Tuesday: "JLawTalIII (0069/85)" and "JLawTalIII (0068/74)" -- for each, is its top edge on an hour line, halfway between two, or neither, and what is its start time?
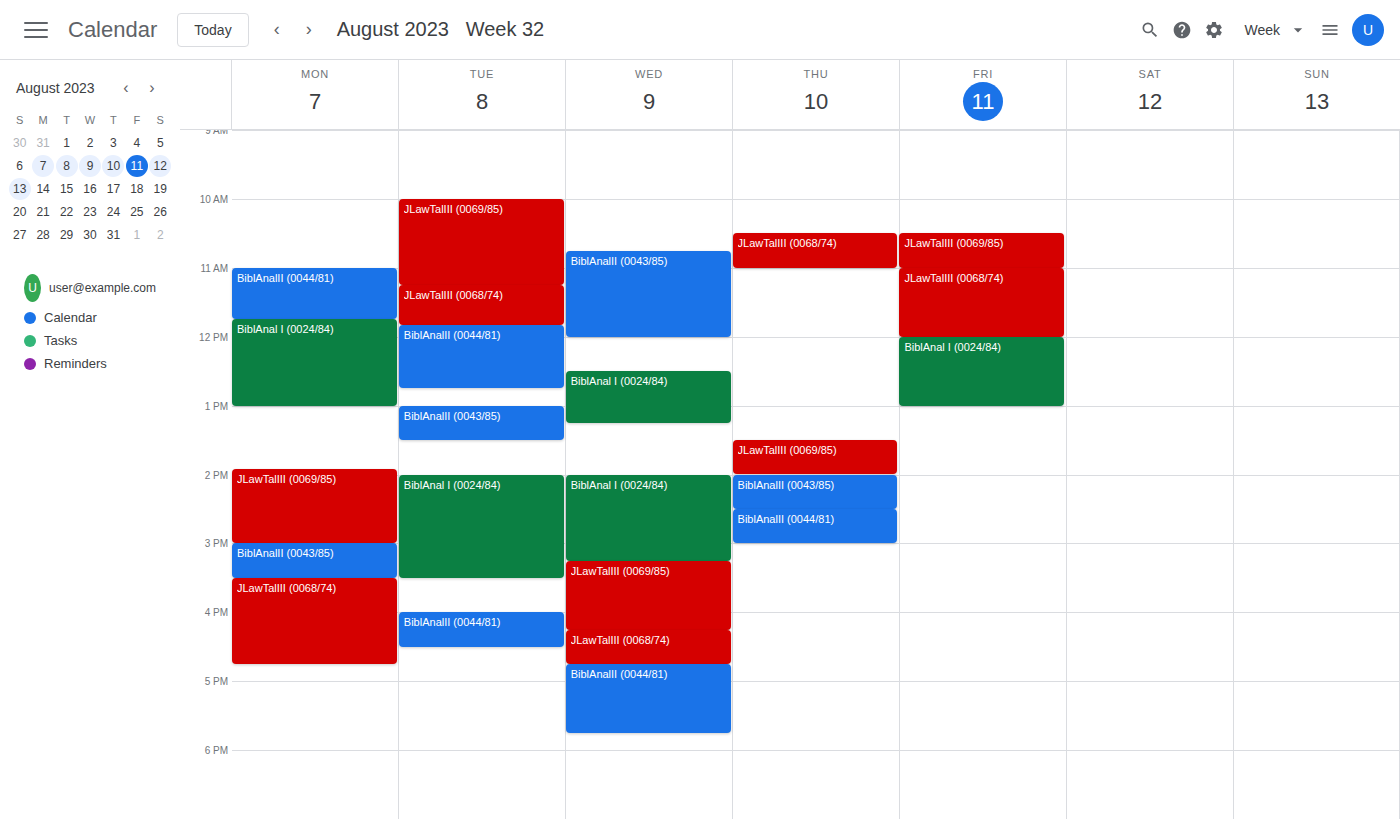
"JLawTalIII (0069/85)": 10:00, exactly on the 10:00 line. "JLawTalIII (0068/74)": 11:15, neither: a quarter of the way from the 11:00 line to the 12:00 line.